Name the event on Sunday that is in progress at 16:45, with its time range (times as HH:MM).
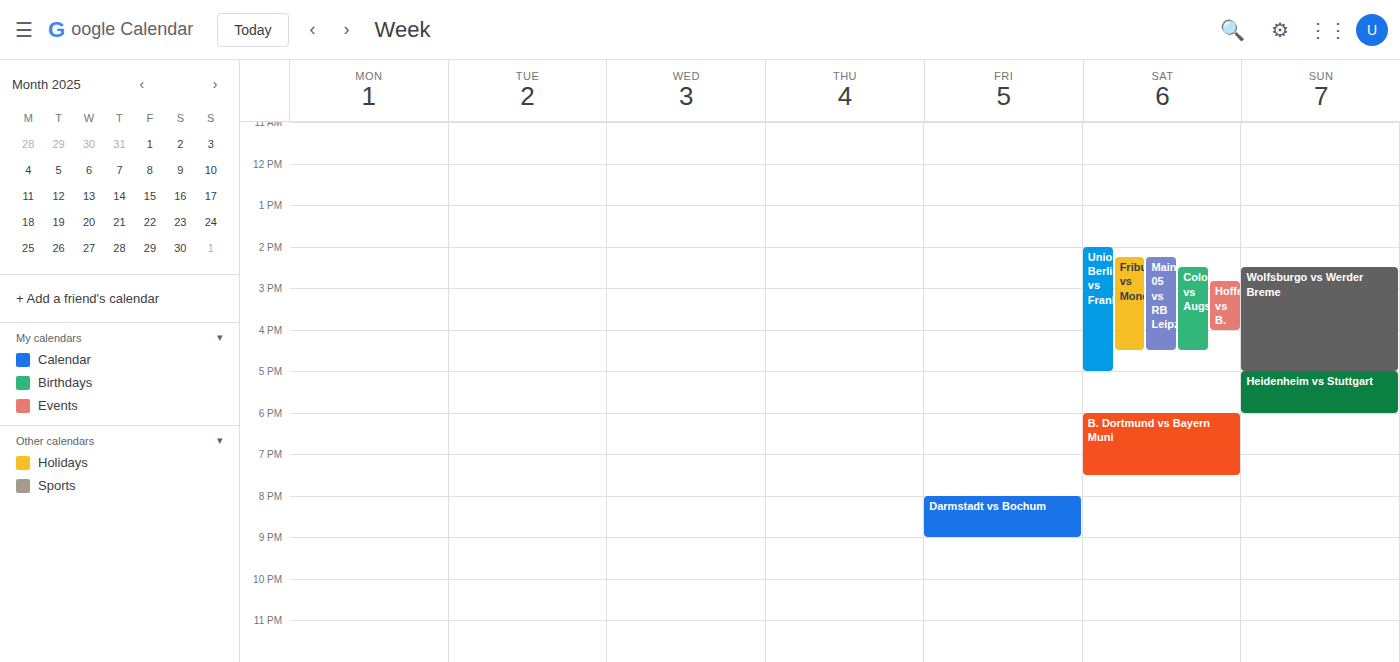
"Wolfsburgo vs Werder Breme", 14:30 to 17:00